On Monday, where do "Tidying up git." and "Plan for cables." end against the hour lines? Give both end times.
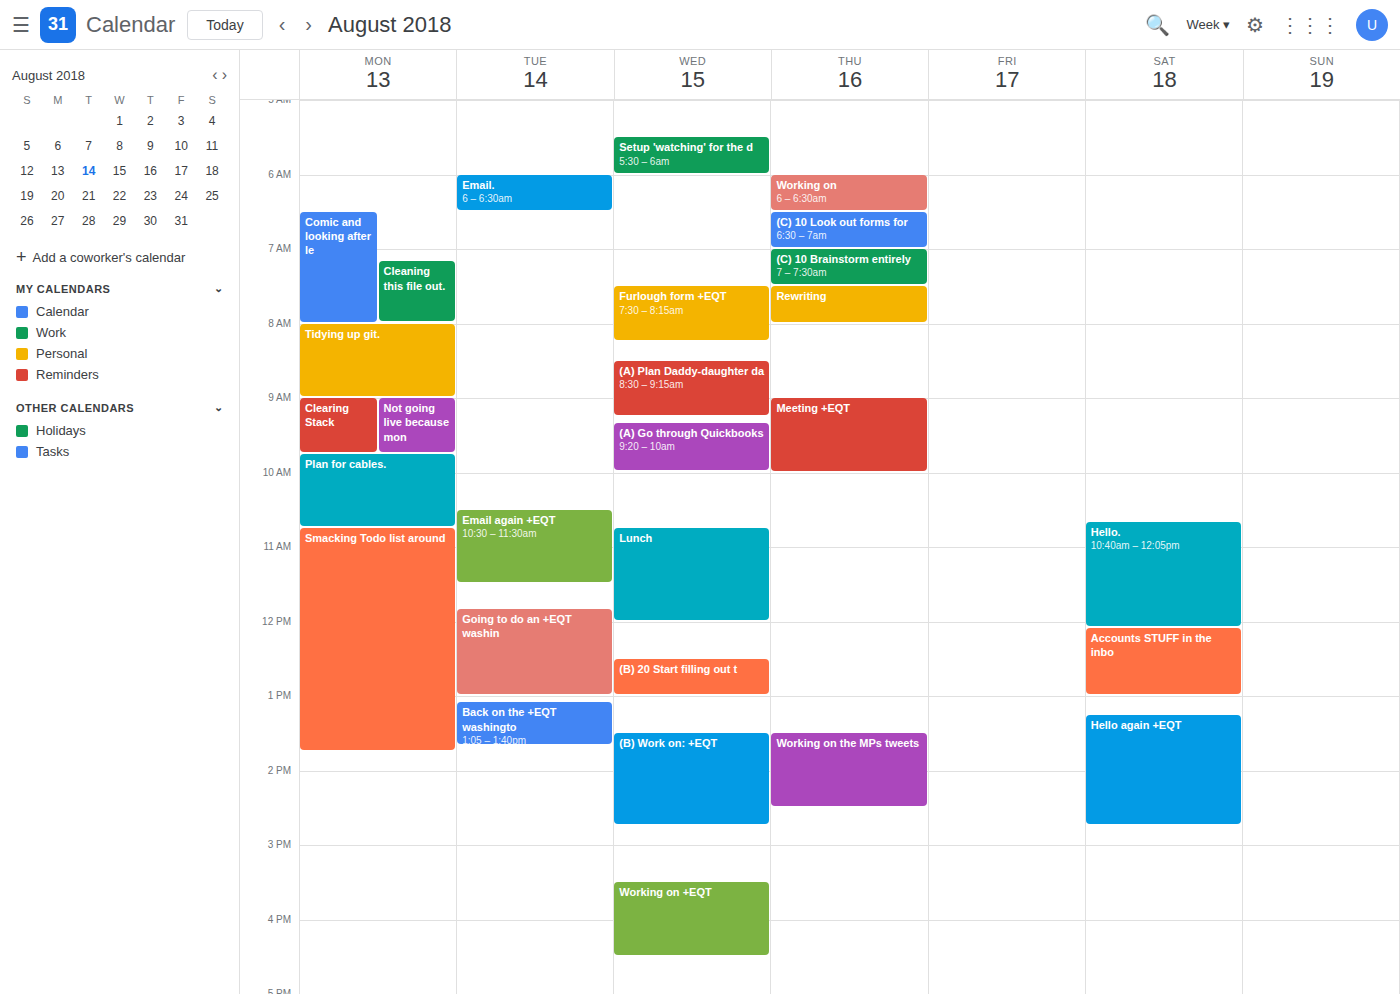
"Tidying up git.": 9:00 AM, exactly on the 9 AM line. "Plan for cables.": 10:45 AM, neither: three quarters of the way from the 10 AM line to the 11 AM line.